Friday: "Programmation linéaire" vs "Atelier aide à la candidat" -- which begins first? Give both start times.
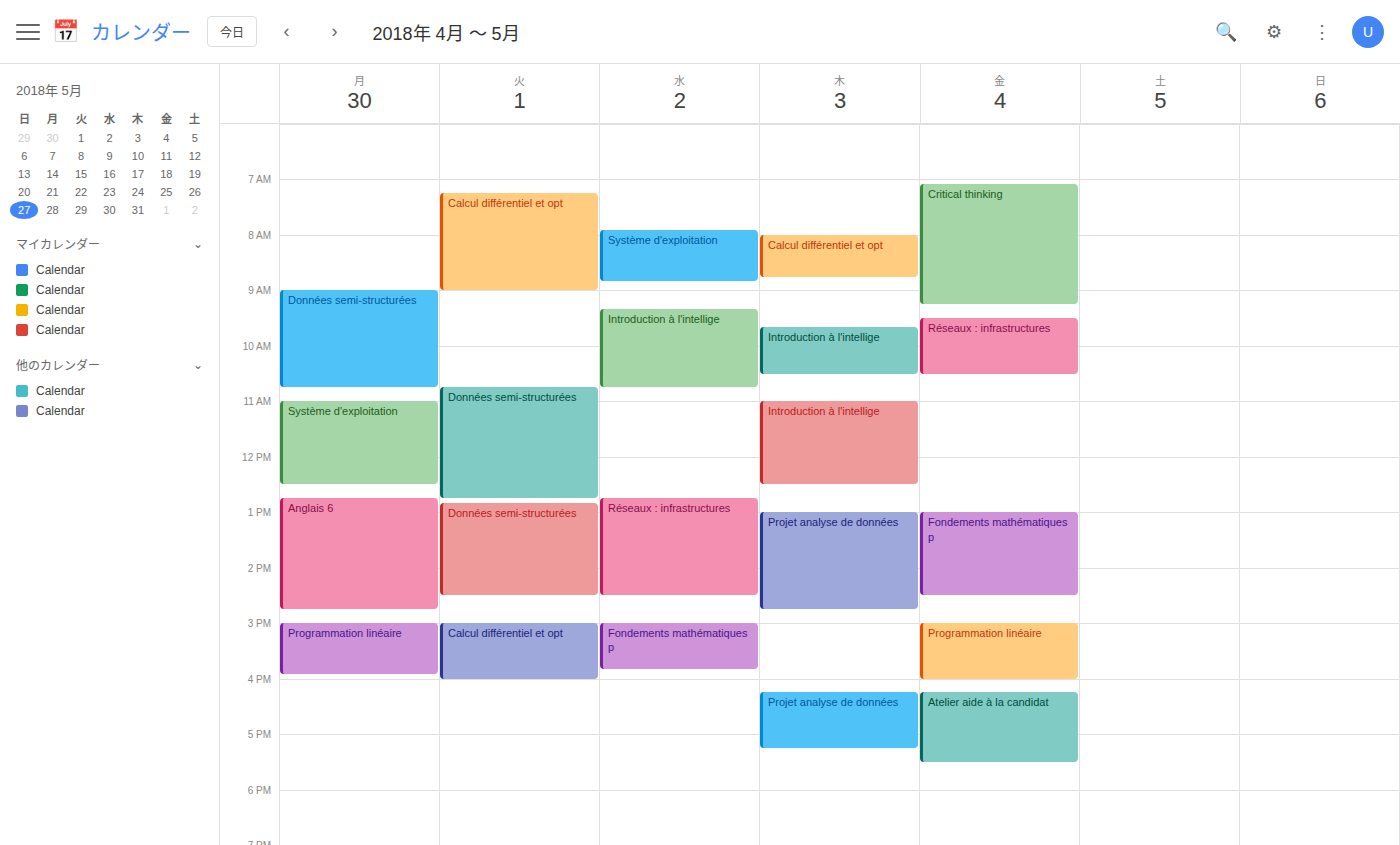
"Programmation linéaire" 3:00 PM; "Atelier aide à la candidat" 4:15 PM.